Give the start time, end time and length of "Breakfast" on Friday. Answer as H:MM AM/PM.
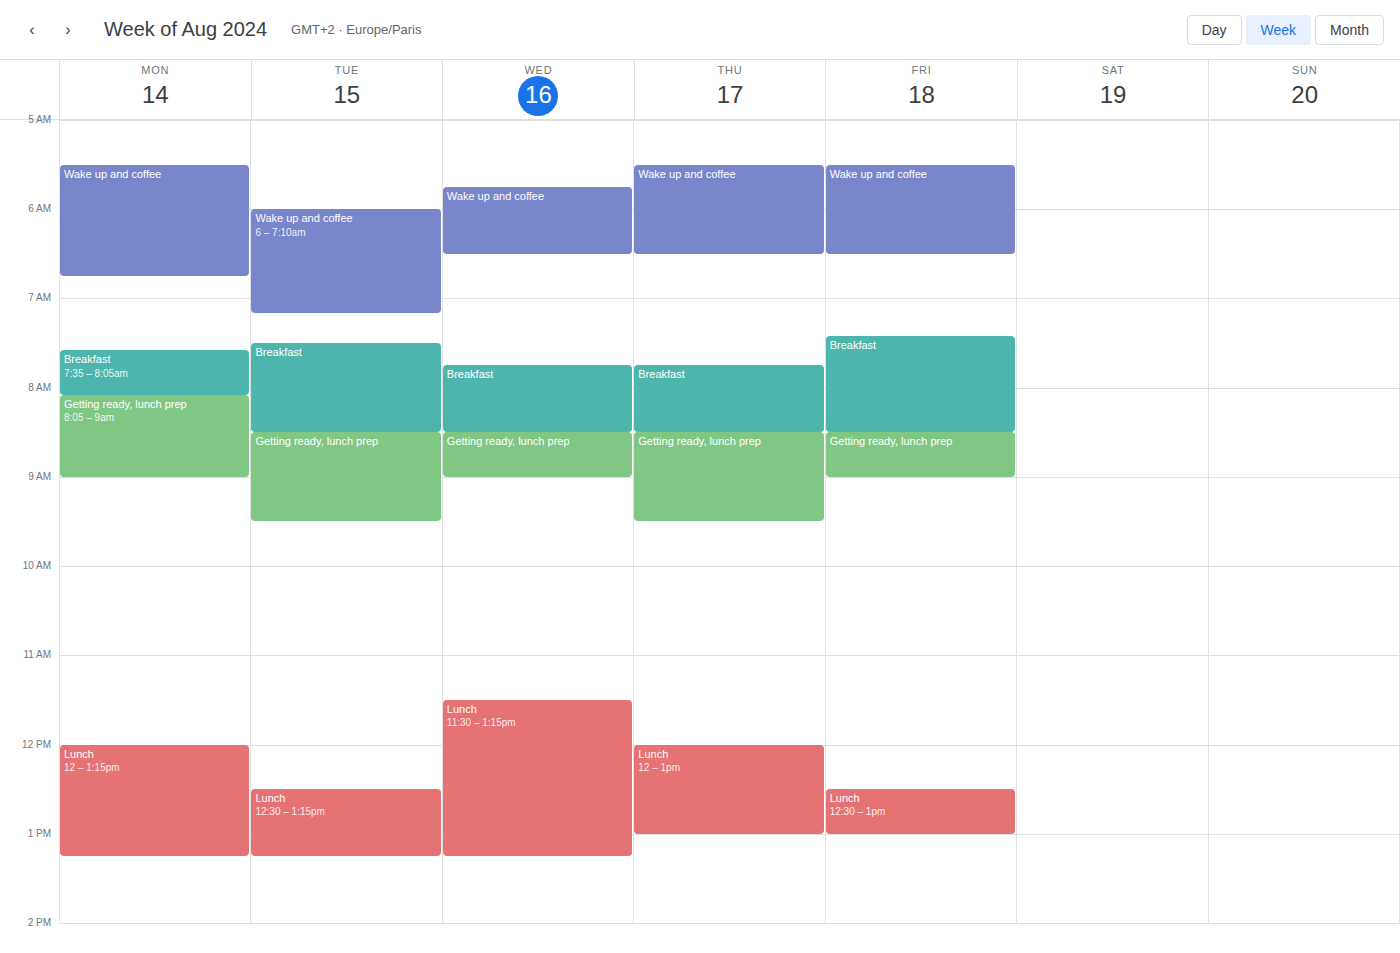
7:25 AM to 8:30 AM, 1 hour 5 minutes